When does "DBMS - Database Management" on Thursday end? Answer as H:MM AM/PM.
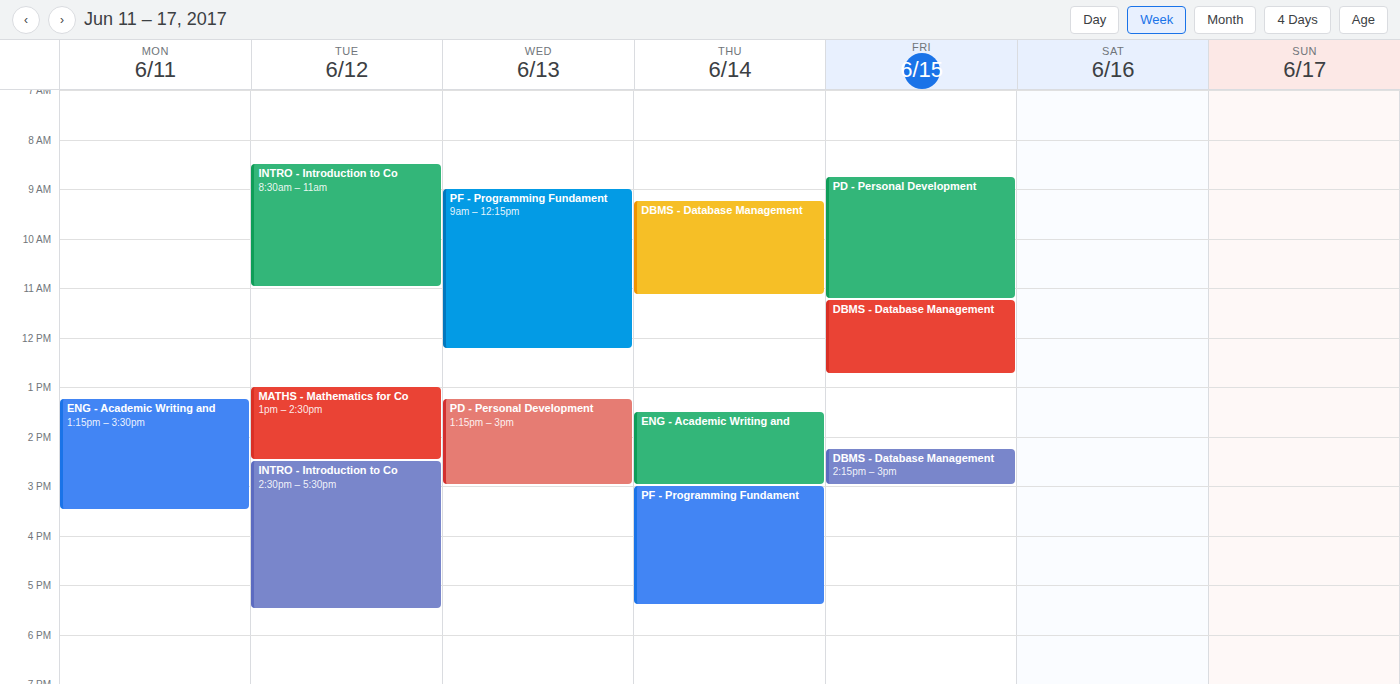
11:10 AM